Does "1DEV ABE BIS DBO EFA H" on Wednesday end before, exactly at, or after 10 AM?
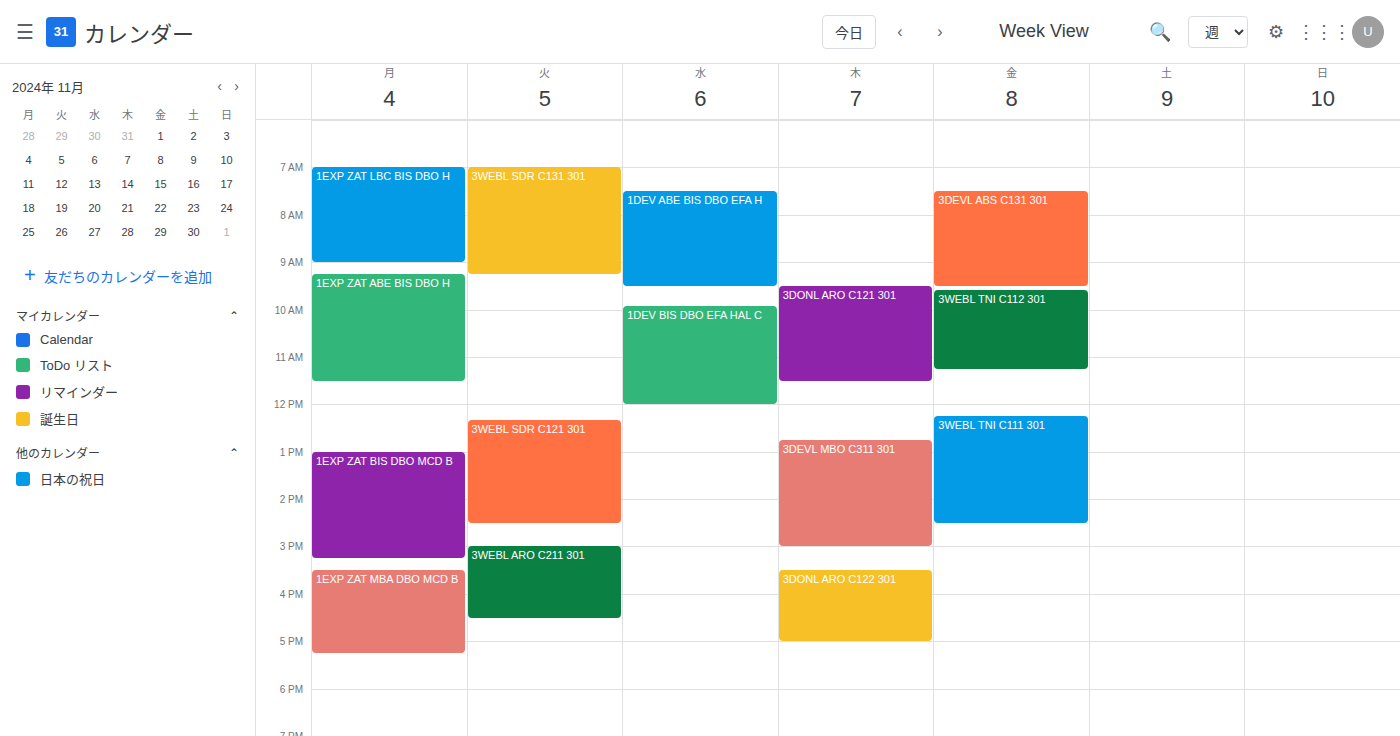
9:30 AM -- before 10 AM, 30 minutes above the 10 AM line.